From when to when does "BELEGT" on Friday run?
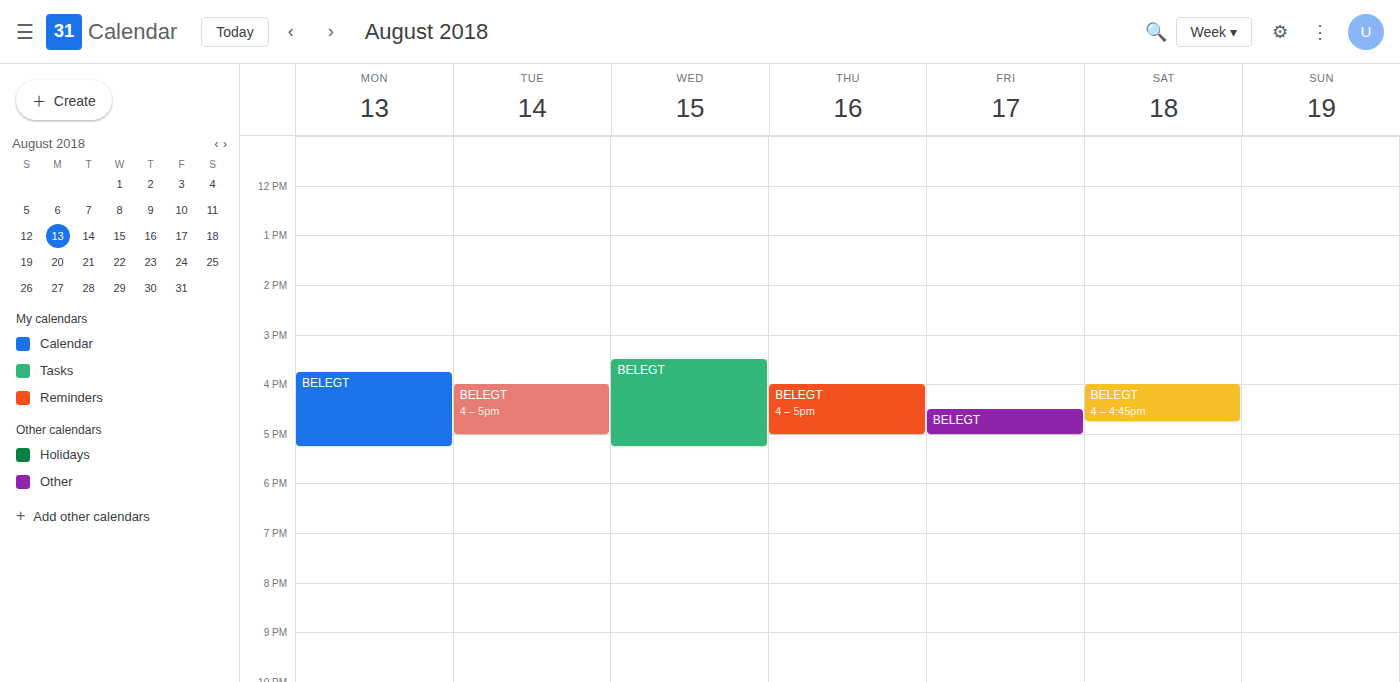
4:30 PM to 5:00 PM